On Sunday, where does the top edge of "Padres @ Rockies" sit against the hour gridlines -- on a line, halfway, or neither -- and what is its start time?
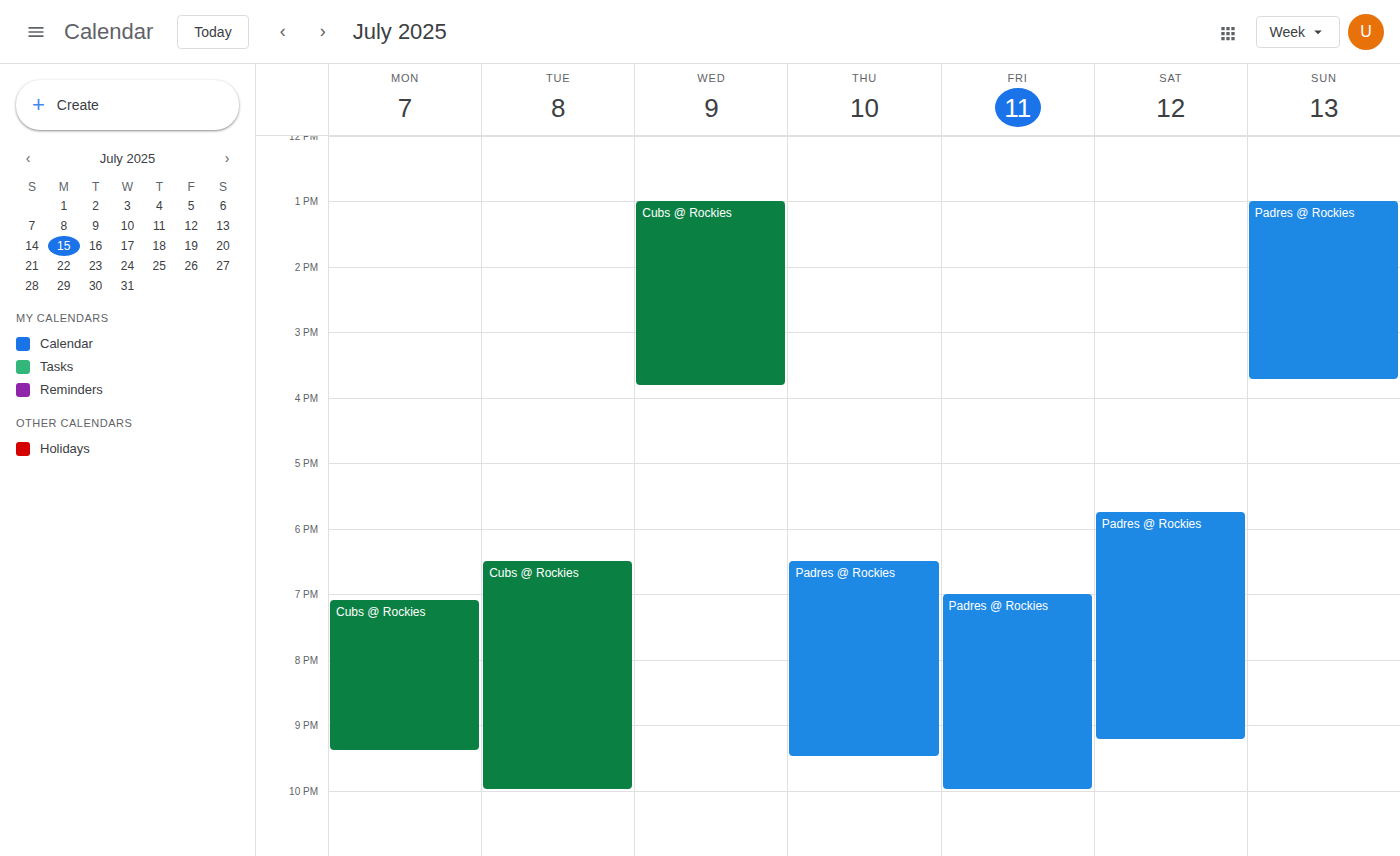
1:00 PM -- exactly on the 1 PM line.